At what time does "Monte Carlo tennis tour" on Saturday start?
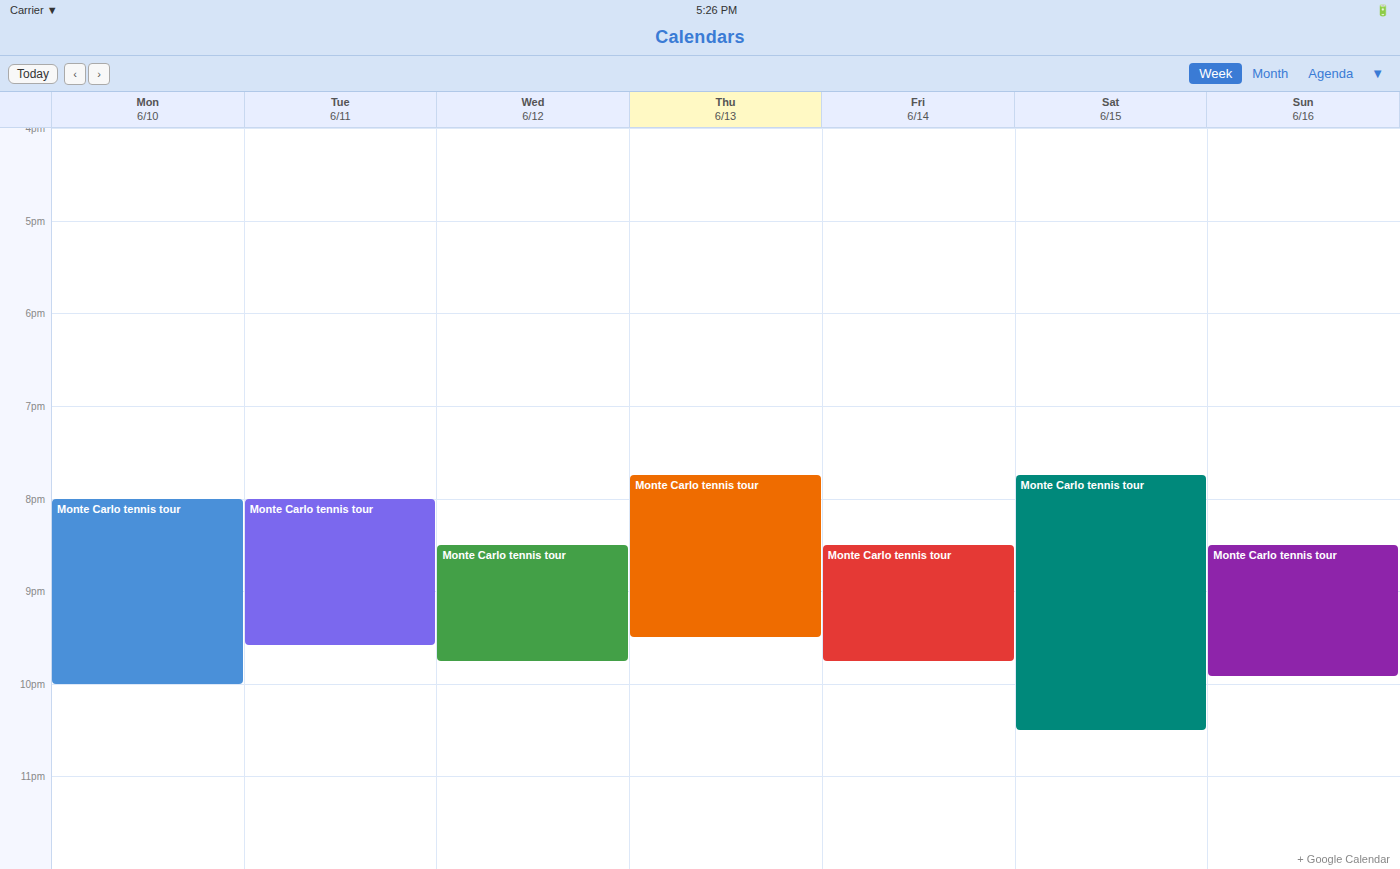
7:45 PM